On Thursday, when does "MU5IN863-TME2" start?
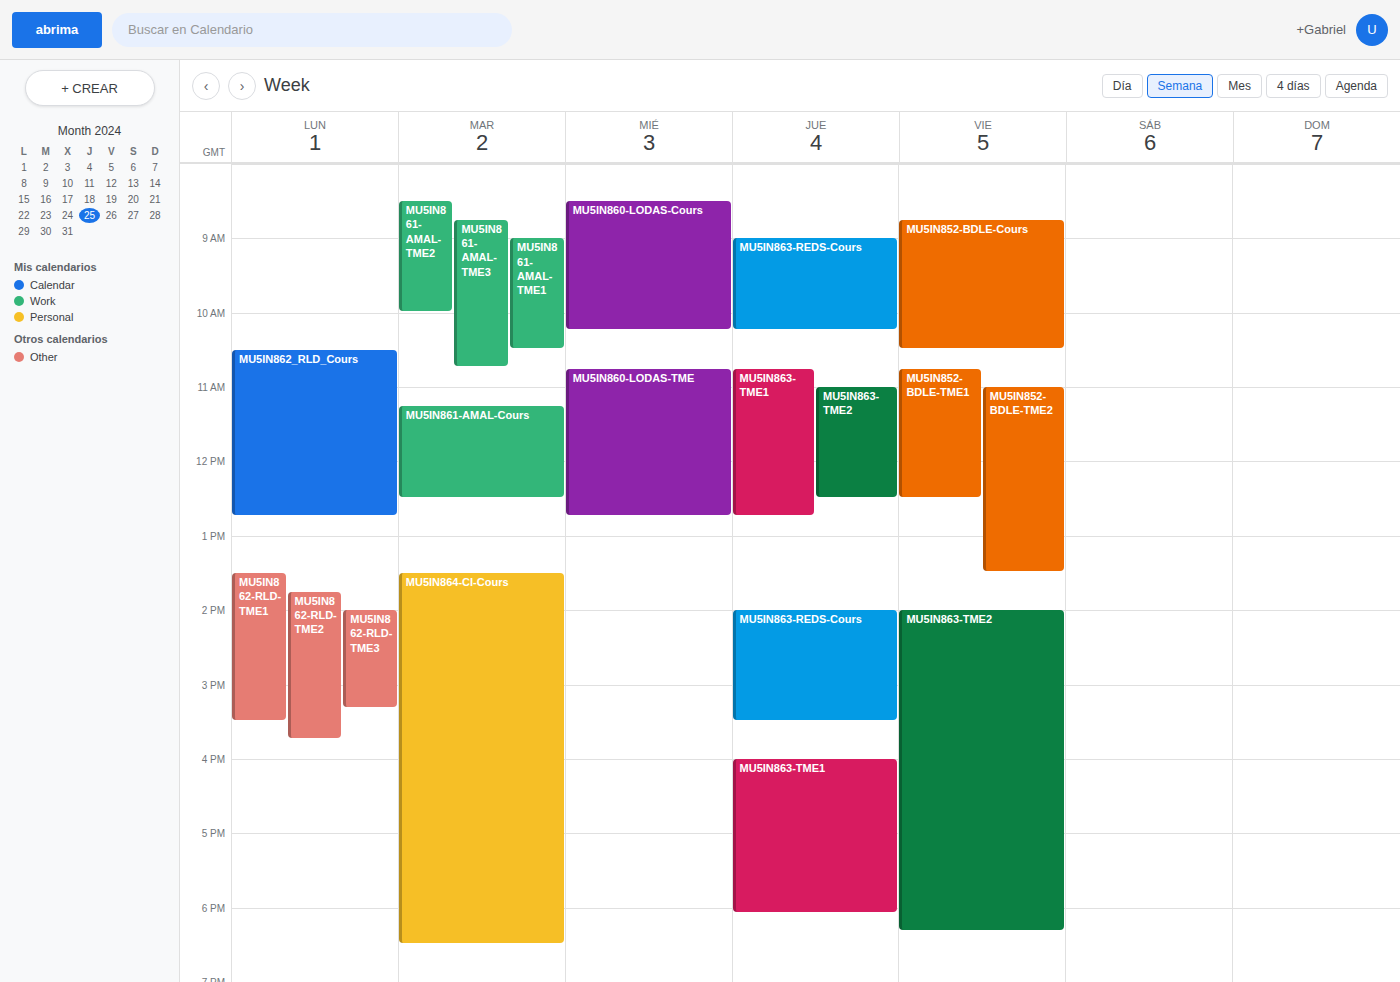
11:00 AM